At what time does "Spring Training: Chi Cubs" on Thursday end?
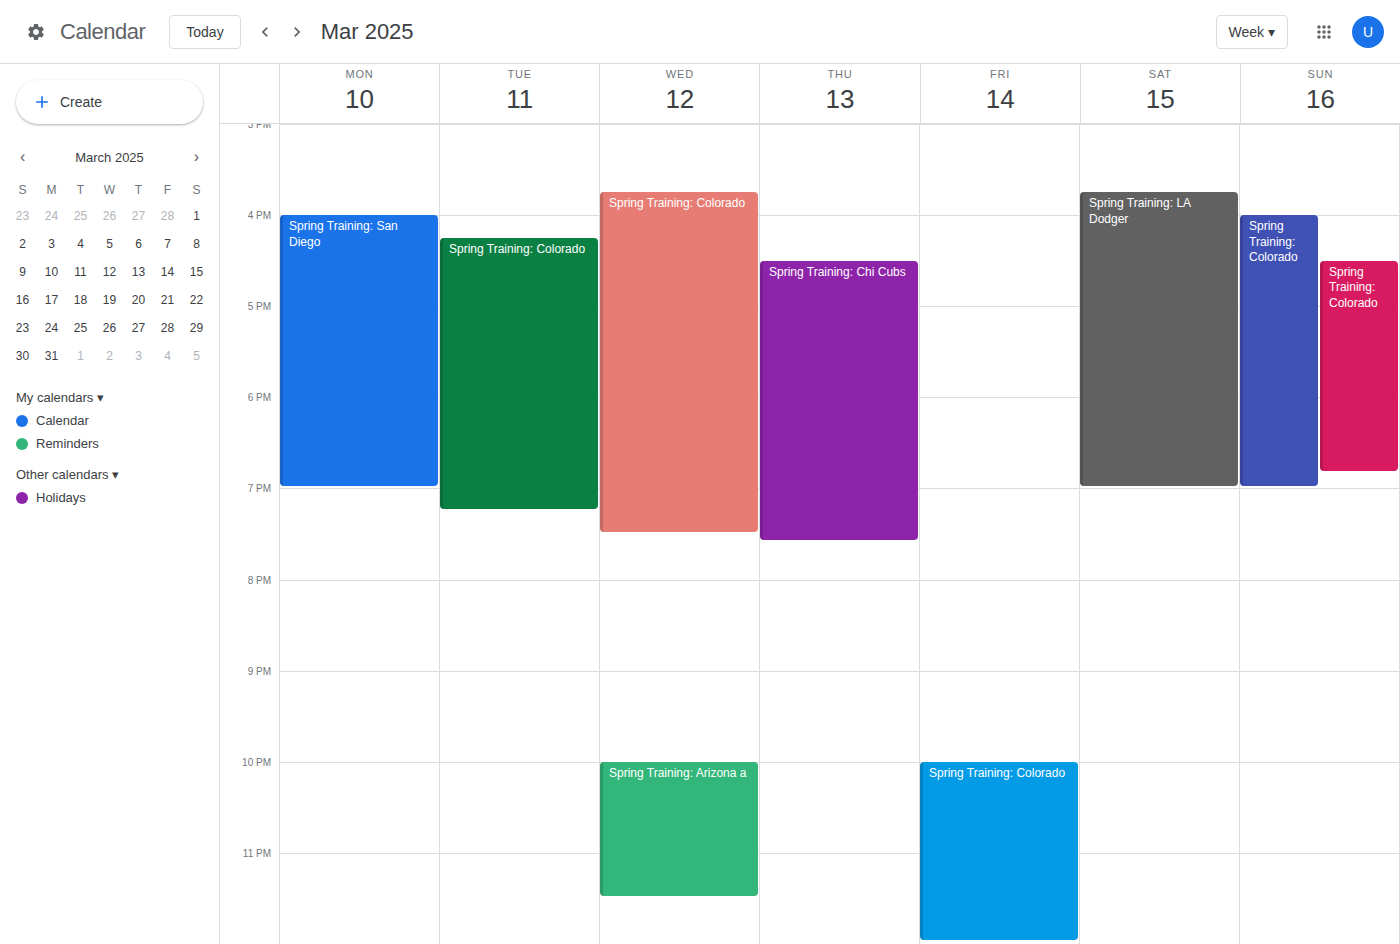
7:35 PM